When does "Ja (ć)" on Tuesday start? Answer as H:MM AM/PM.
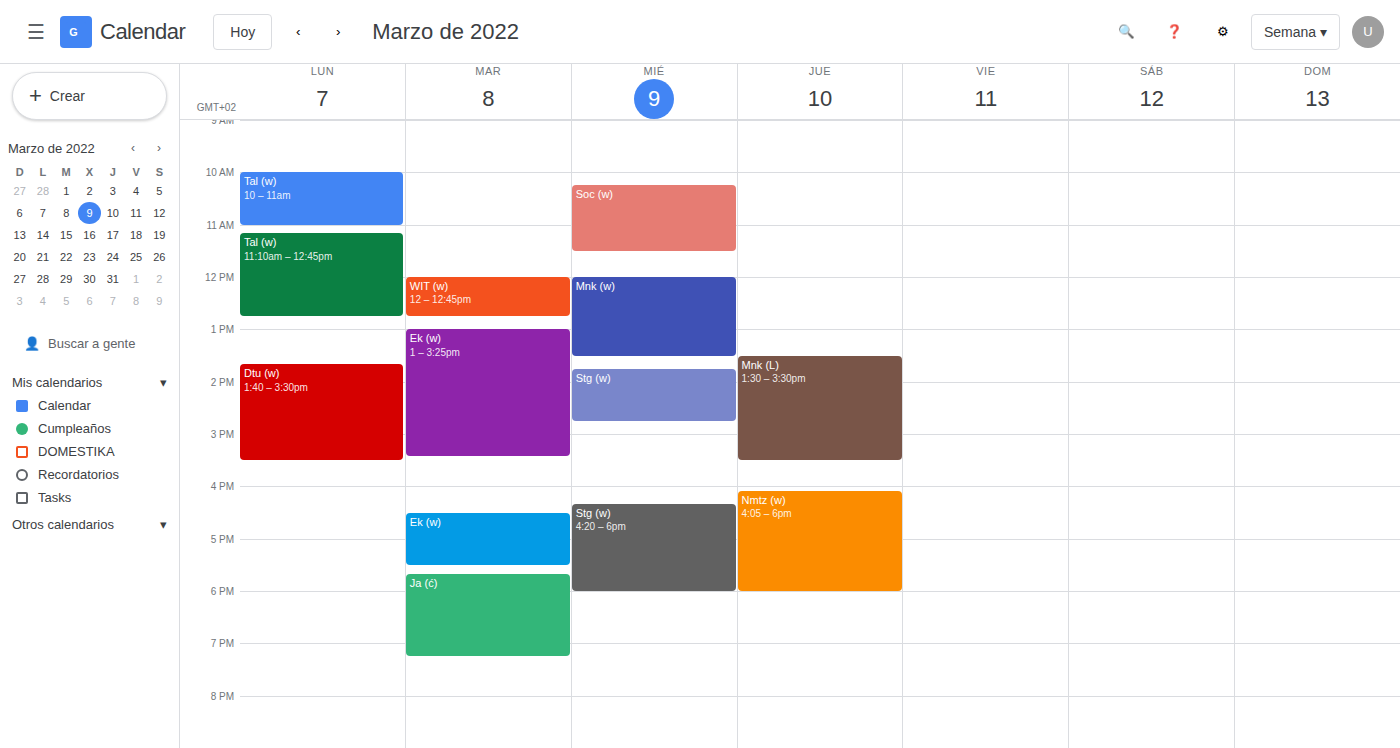
5:40 PM